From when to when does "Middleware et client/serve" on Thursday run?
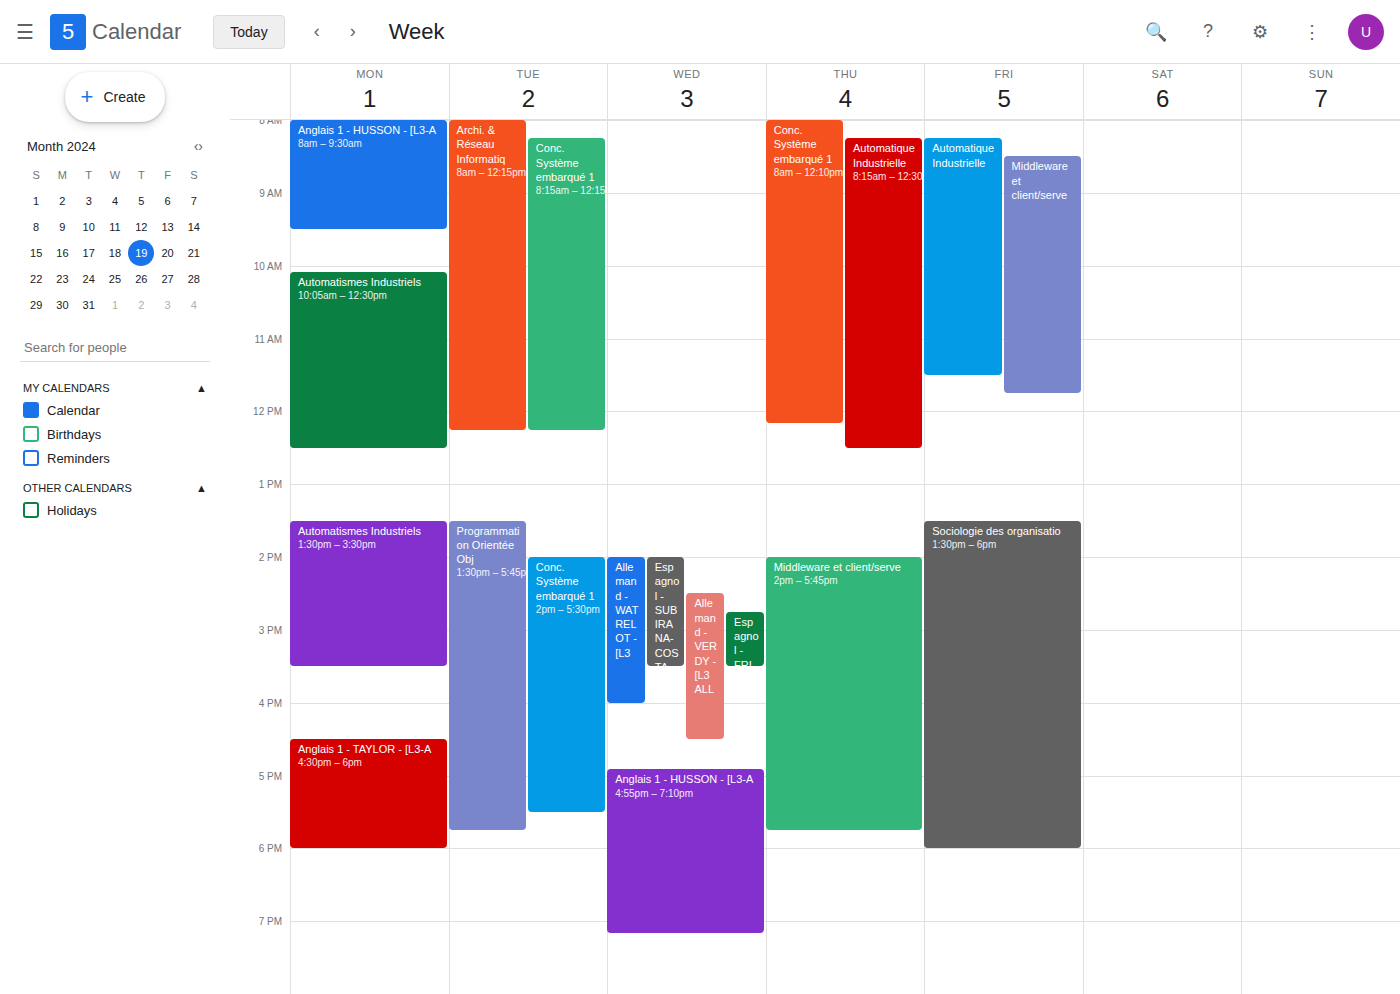
2:00 PM to 5:45 PM